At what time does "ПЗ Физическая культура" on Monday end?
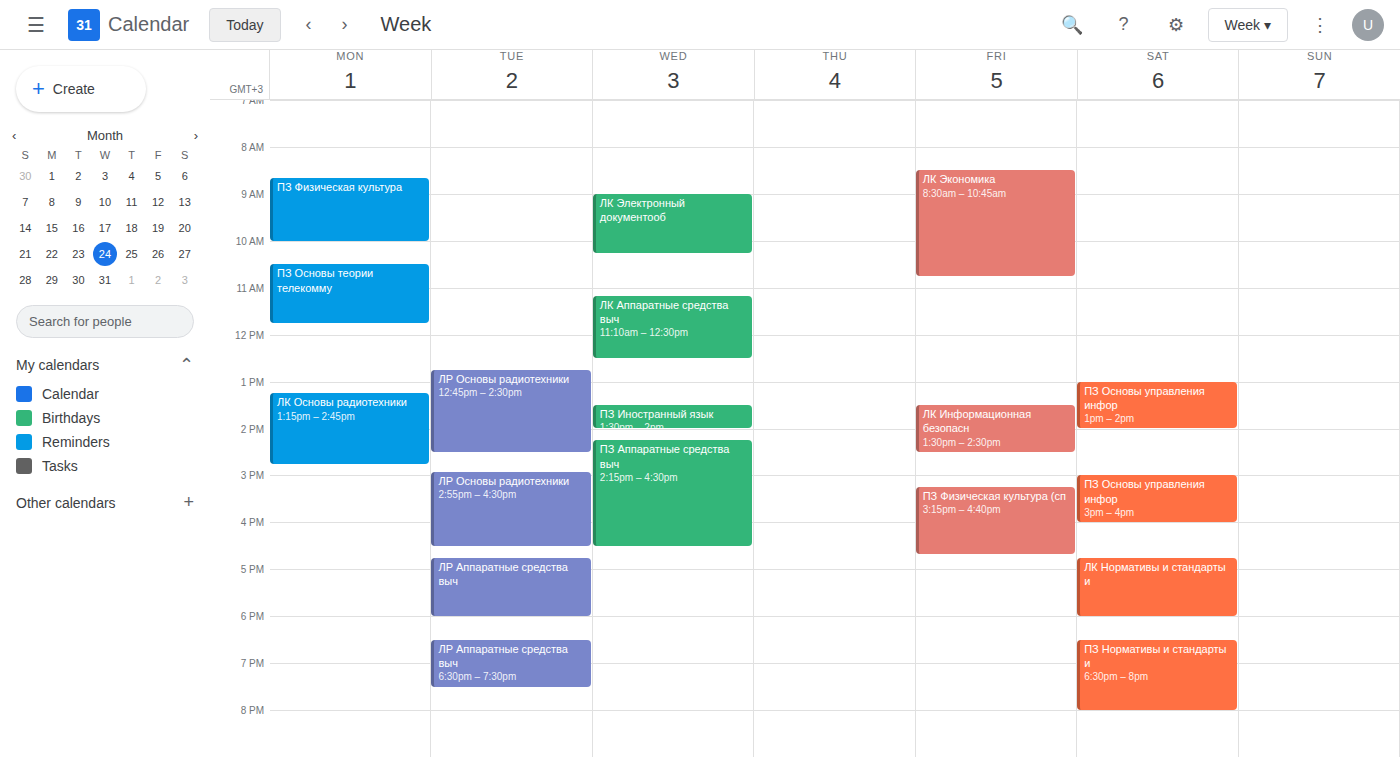
10:00 AM